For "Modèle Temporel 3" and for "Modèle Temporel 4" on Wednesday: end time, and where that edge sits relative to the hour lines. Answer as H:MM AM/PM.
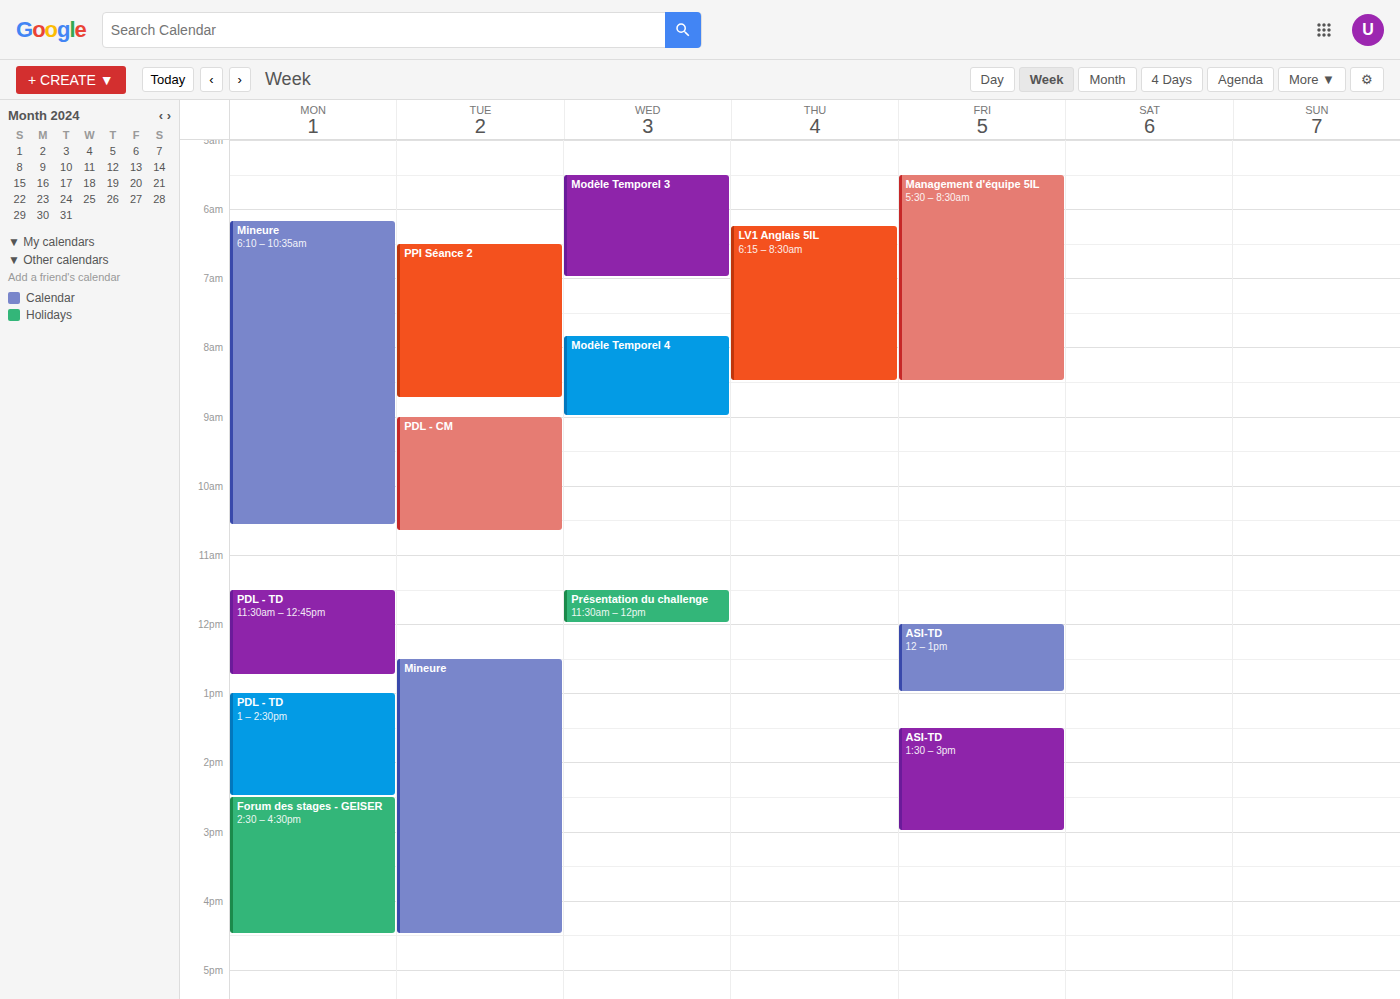
"Modèle Temporel 3": 7:00 AM, exactly on the 7 AM line. "Modèle Temporel 4": 9:00 AM, exactly on the 9 AM line.